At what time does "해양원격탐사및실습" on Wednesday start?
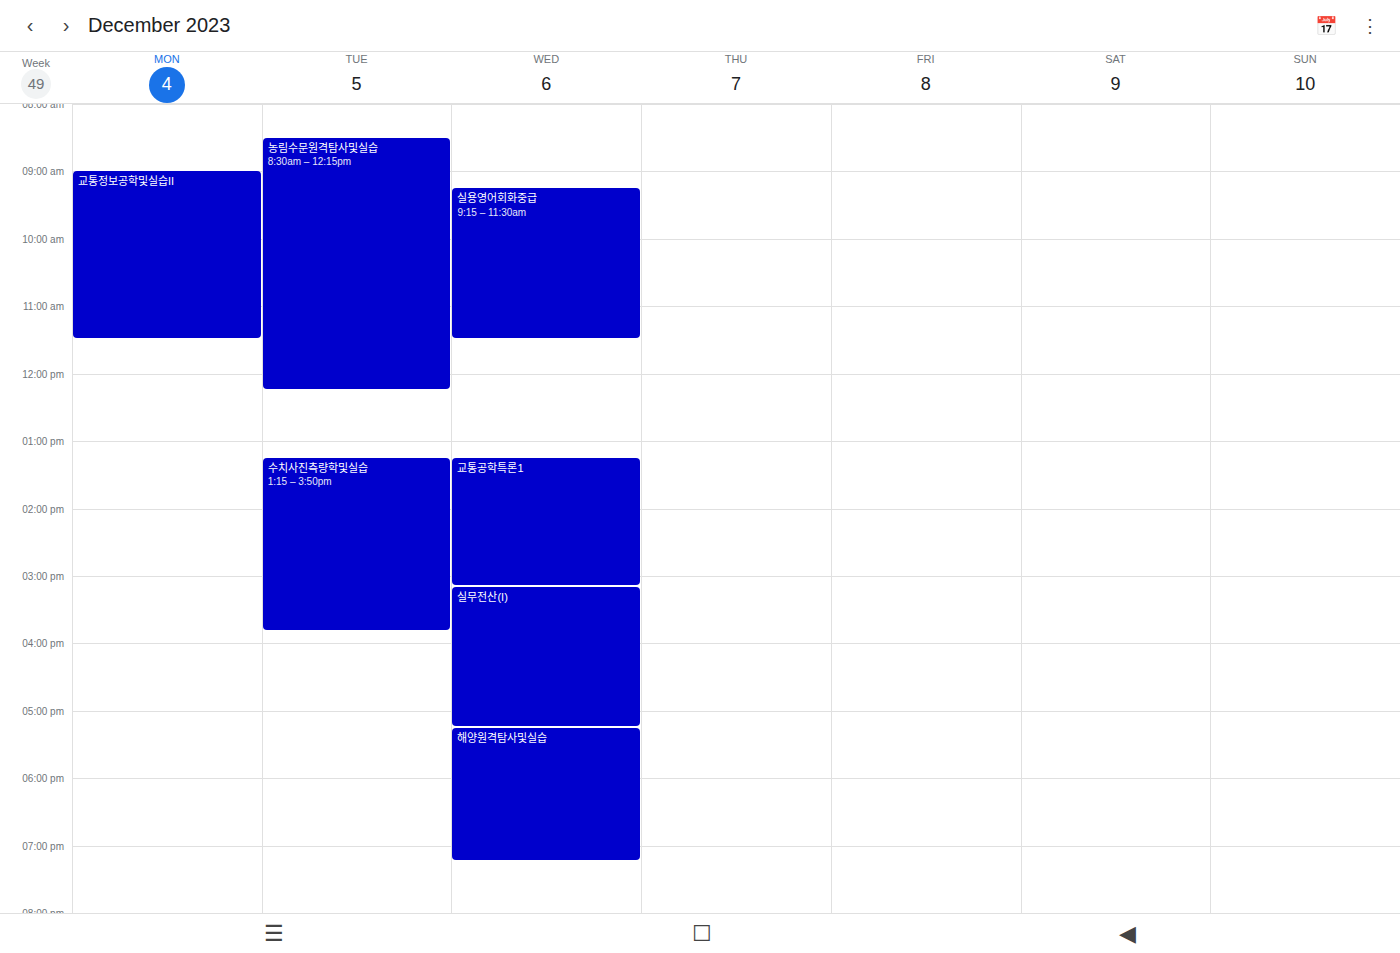
5:15 PM